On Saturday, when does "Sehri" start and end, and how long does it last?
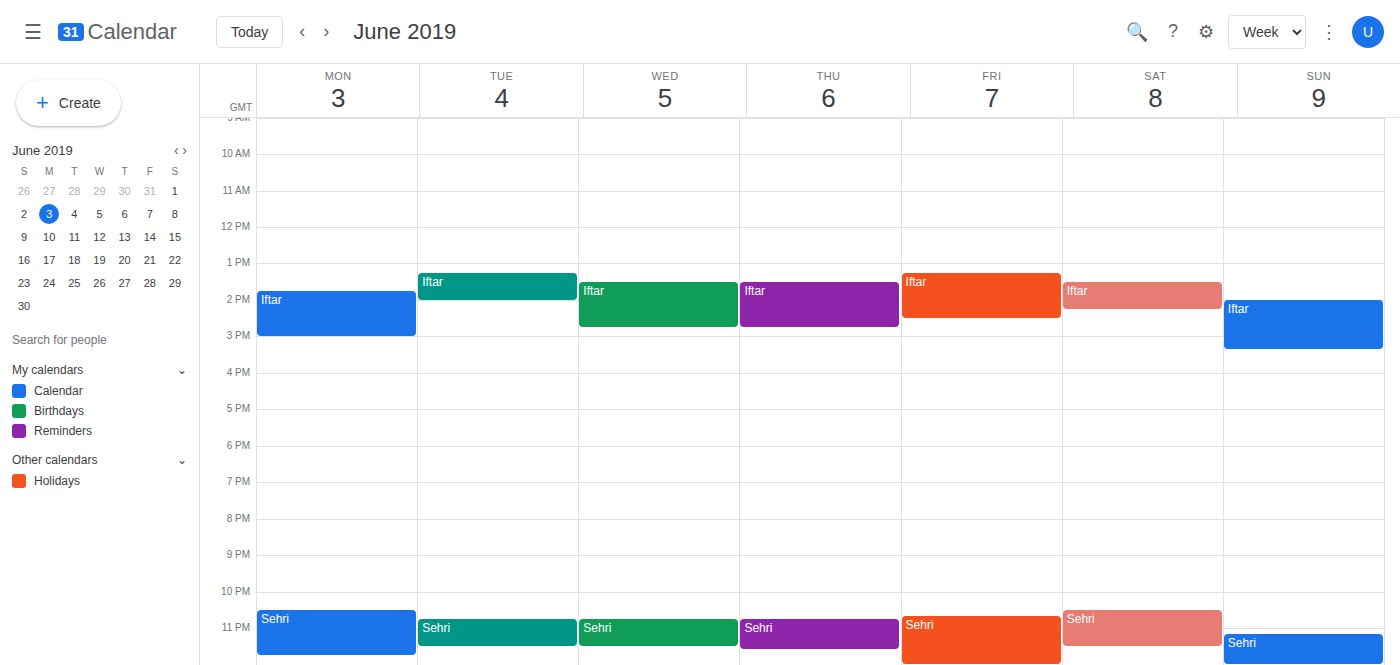
22:30 to 23:30, 1 hour